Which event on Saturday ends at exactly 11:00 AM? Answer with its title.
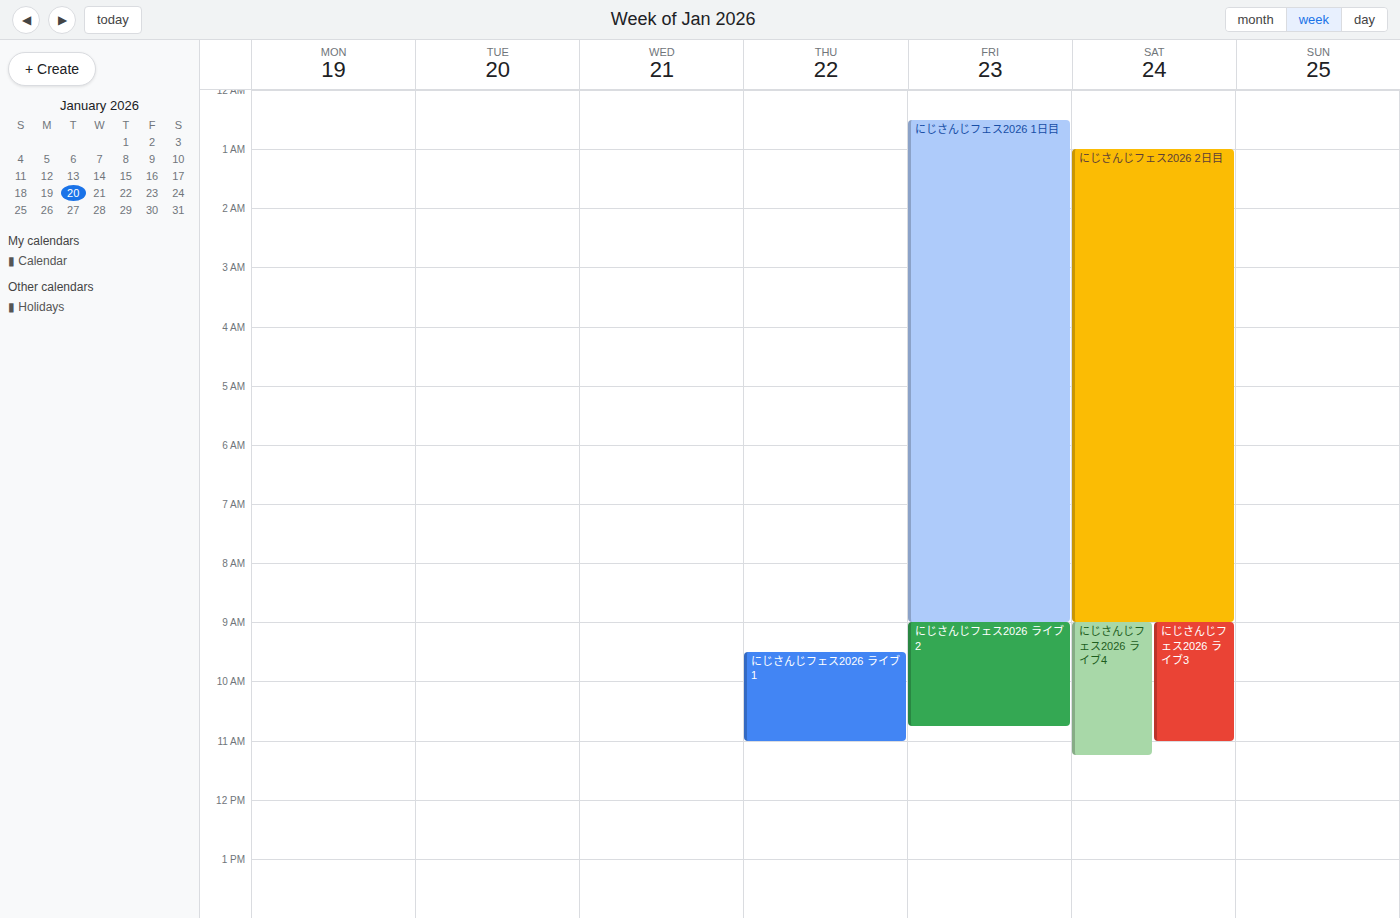
"にじさんじフェス2026 ライブ3"